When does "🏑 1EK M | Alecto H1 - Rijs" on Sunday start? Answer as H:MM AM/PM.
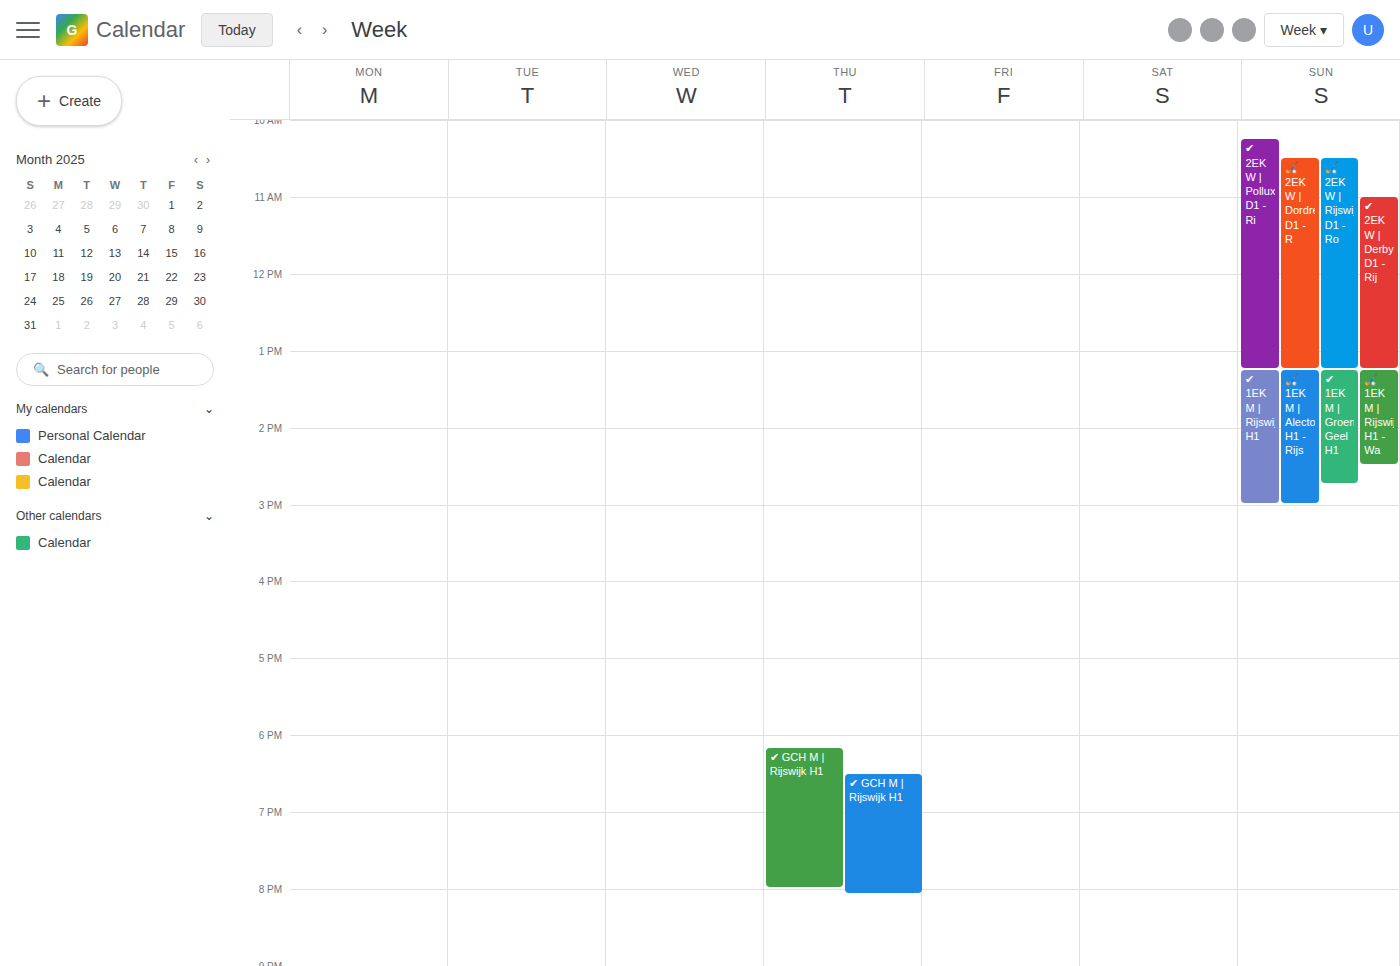
1:15 PM